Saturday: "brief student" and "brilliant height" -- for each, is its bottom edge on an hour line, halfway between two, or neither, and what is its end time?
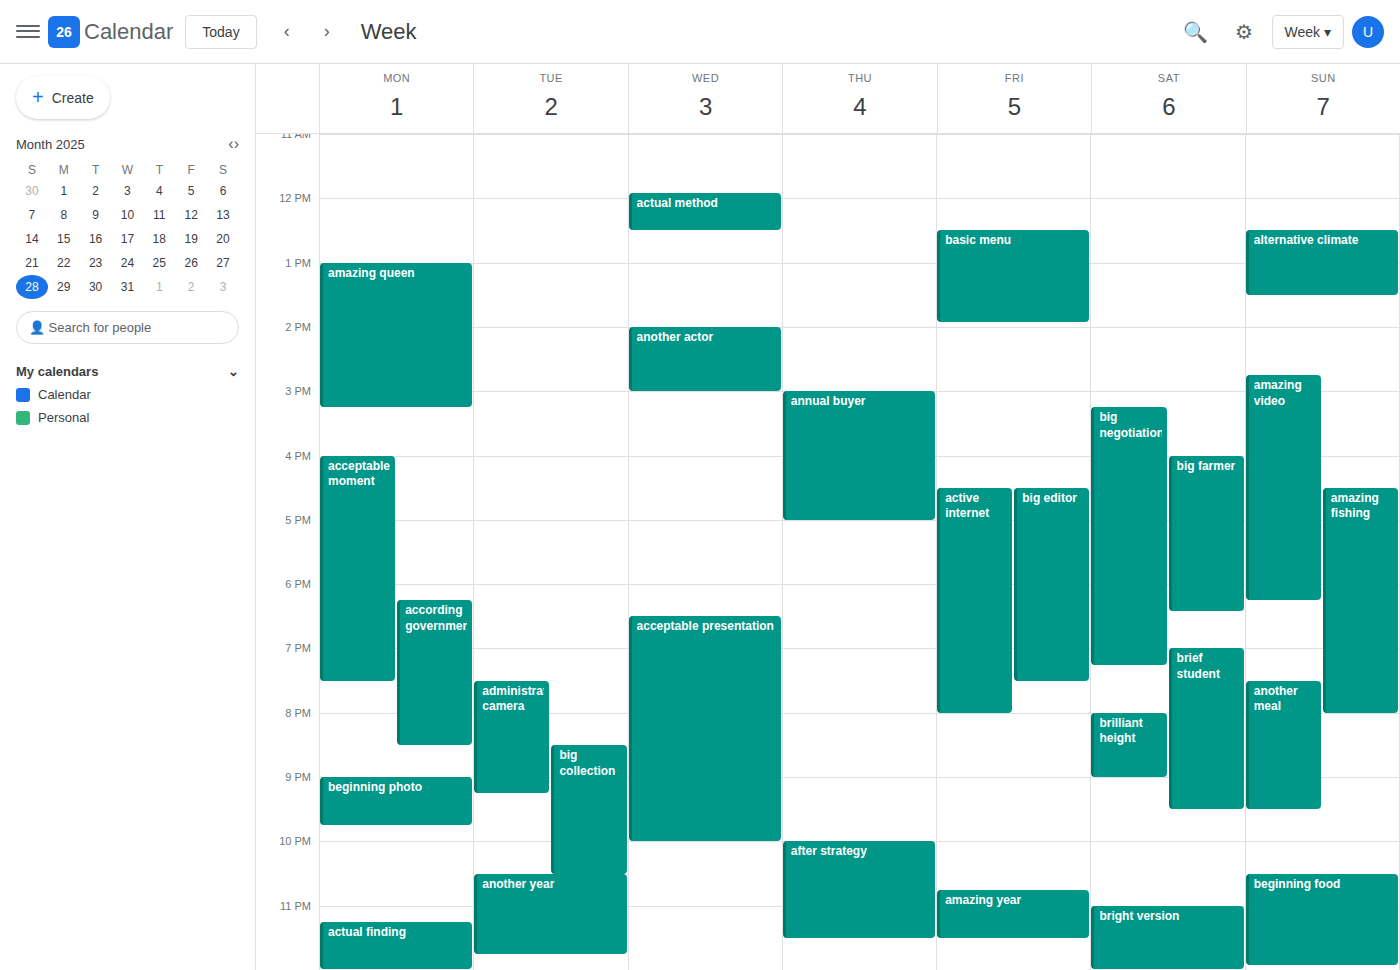
"brief student": 9:30 PM, halfway between the 9 PM and 10 PM lines. "brilliant height": 9:00 PM, exactly on the 9 PM line.